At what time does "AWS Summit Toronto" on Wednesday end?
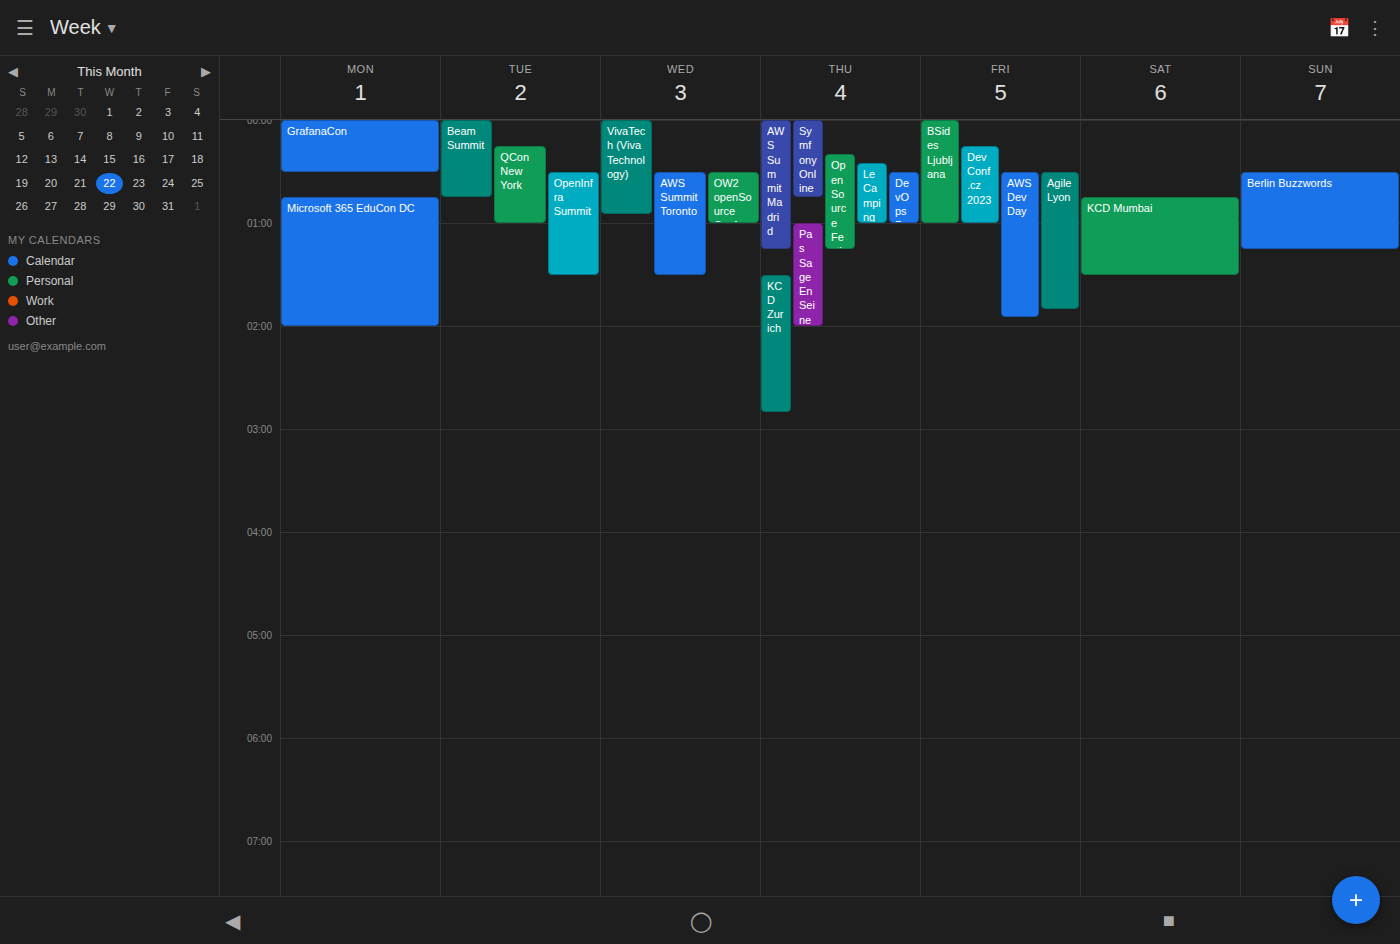
1:30 AM